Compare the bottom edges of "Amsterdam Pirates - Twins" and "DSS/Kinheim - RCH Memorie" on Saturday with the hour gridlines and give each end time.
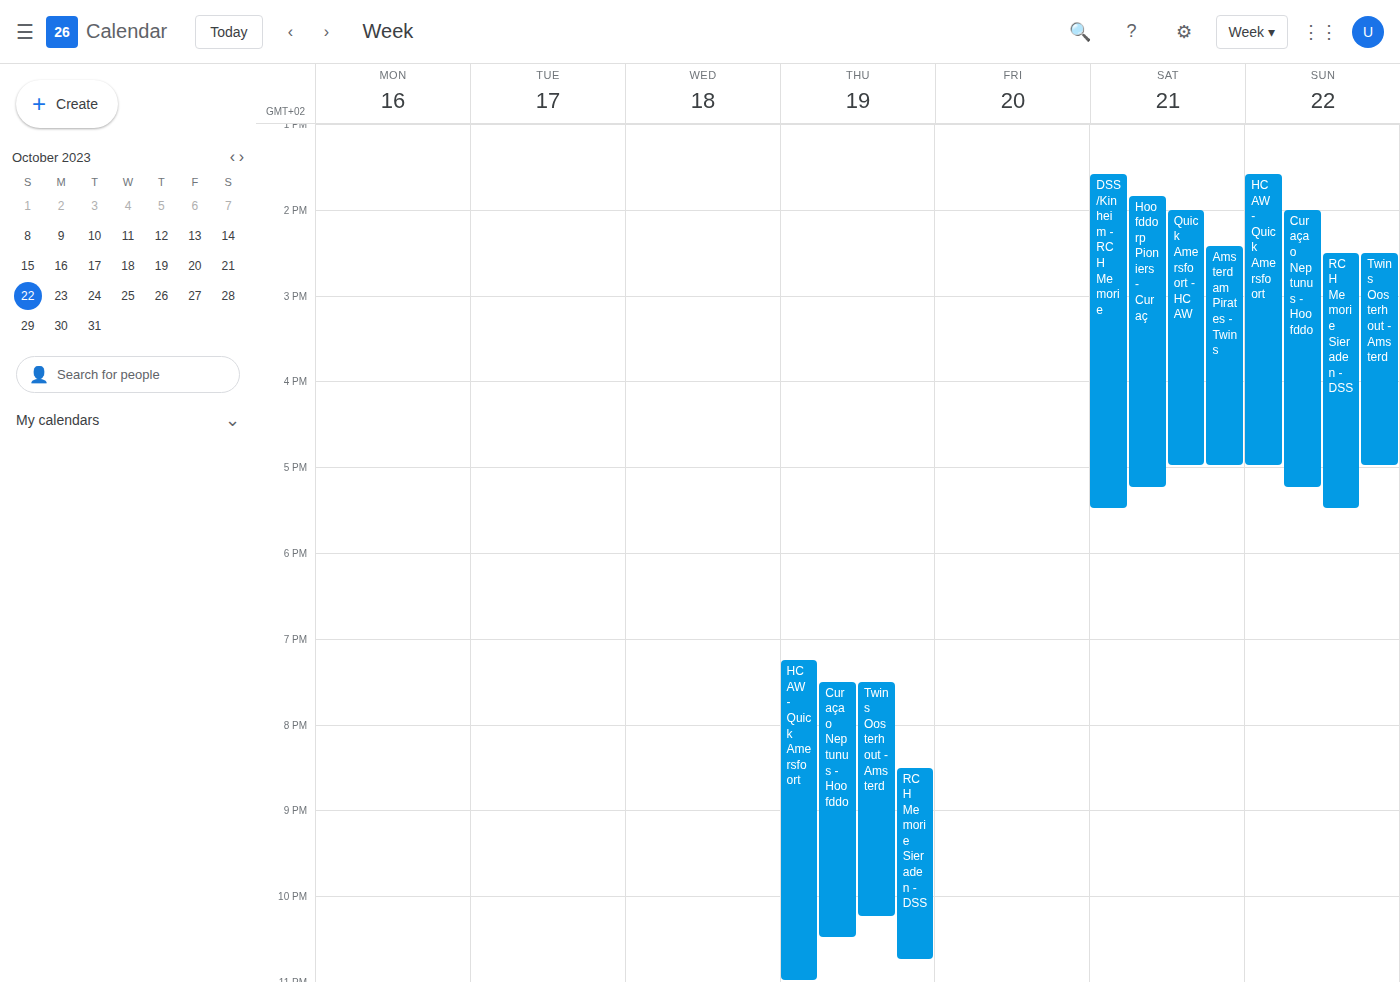
"Amsterdam Pirates - Twins": 5:00 PM, exactly on the 5 PM line. "DSS/Kinheim - RCH Memorie": 5:30 PM, halfway between the 5 PM and 6 PM lines.